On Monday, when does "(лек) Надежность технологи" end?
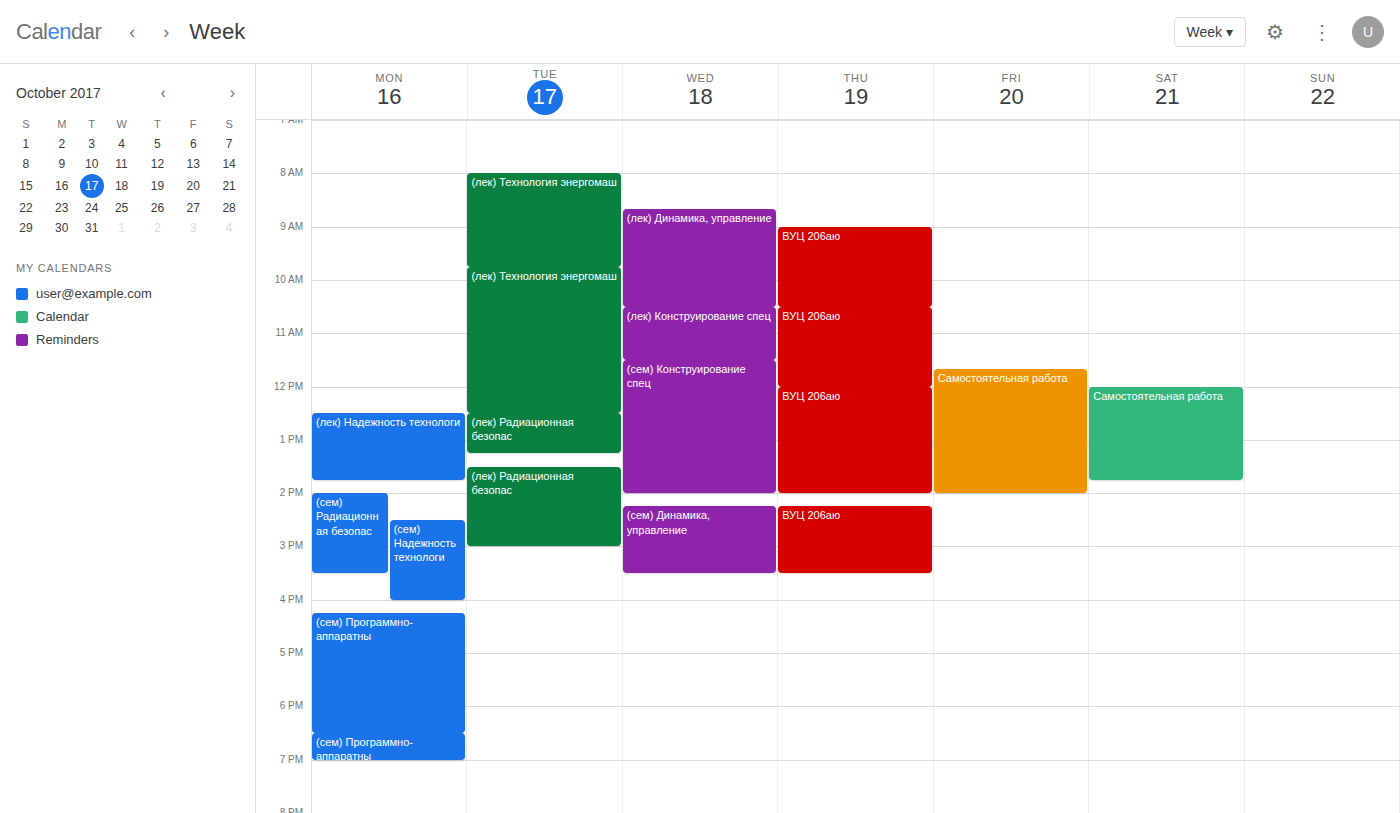
1:45 PM